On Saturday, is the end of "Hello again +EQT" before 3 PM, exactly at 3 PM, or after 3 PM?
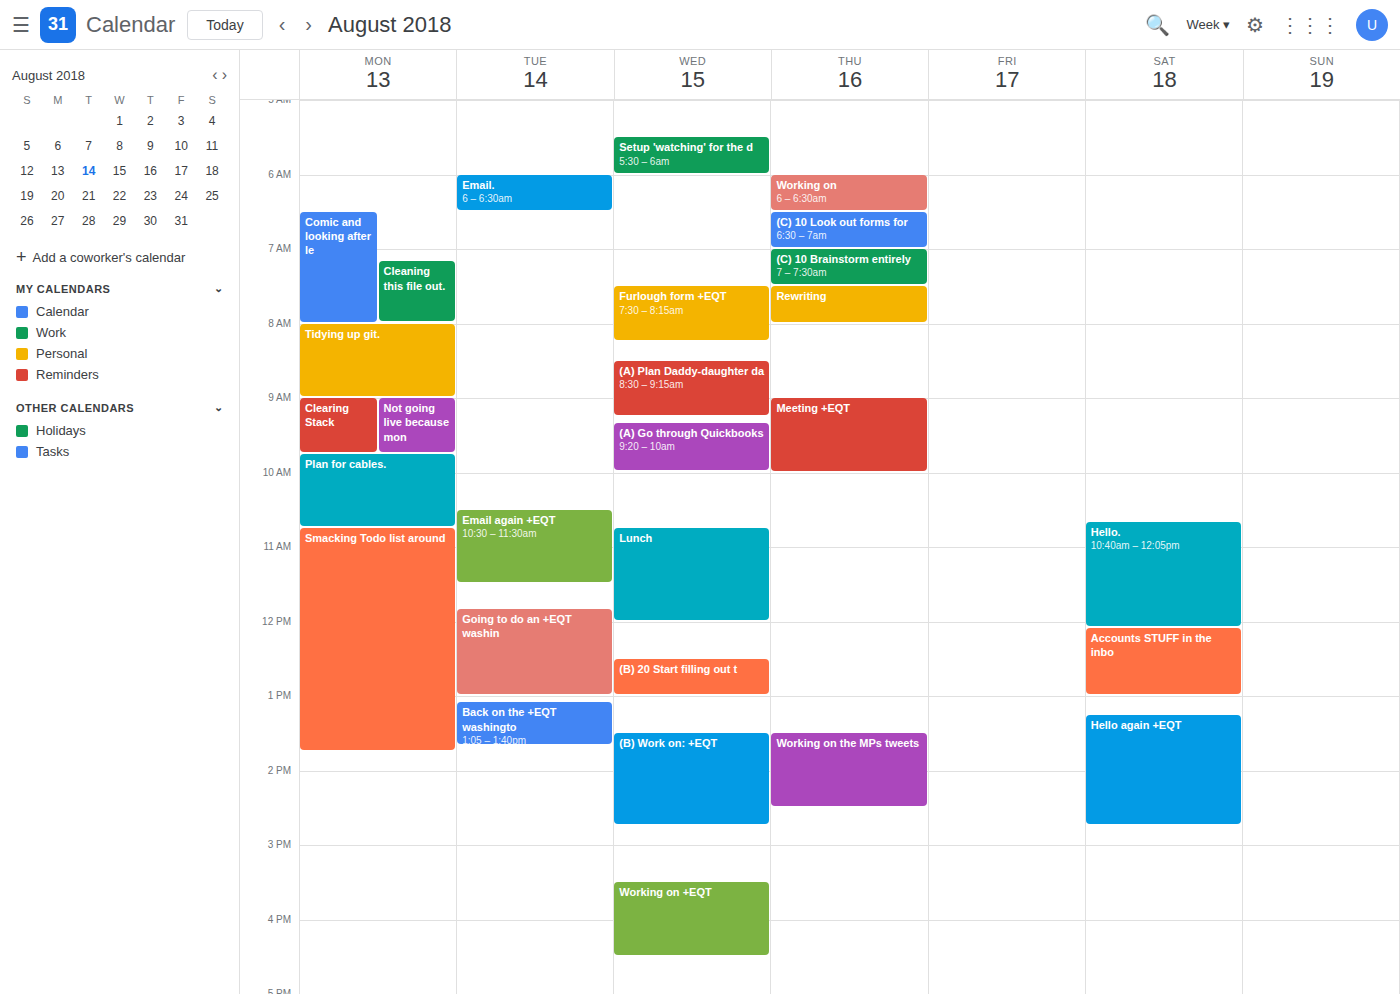
2:45 PM -- before 3 PM, 15 minutes above the 3 PM line.